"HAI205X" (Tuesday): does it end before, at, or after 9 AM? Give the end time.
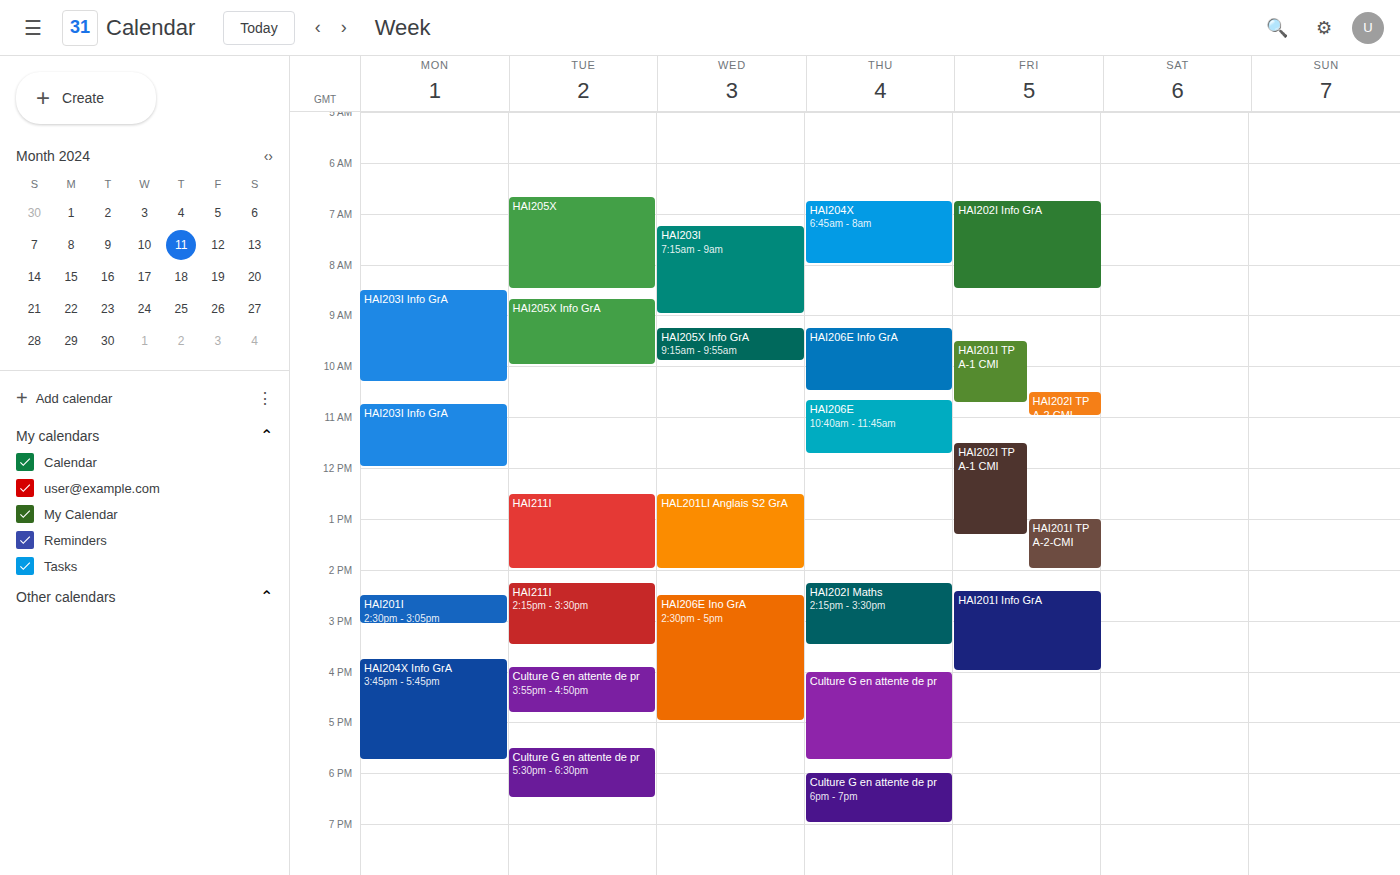
8:30 AM -- before 9 AM, 30 minutes above the 9 AM line.